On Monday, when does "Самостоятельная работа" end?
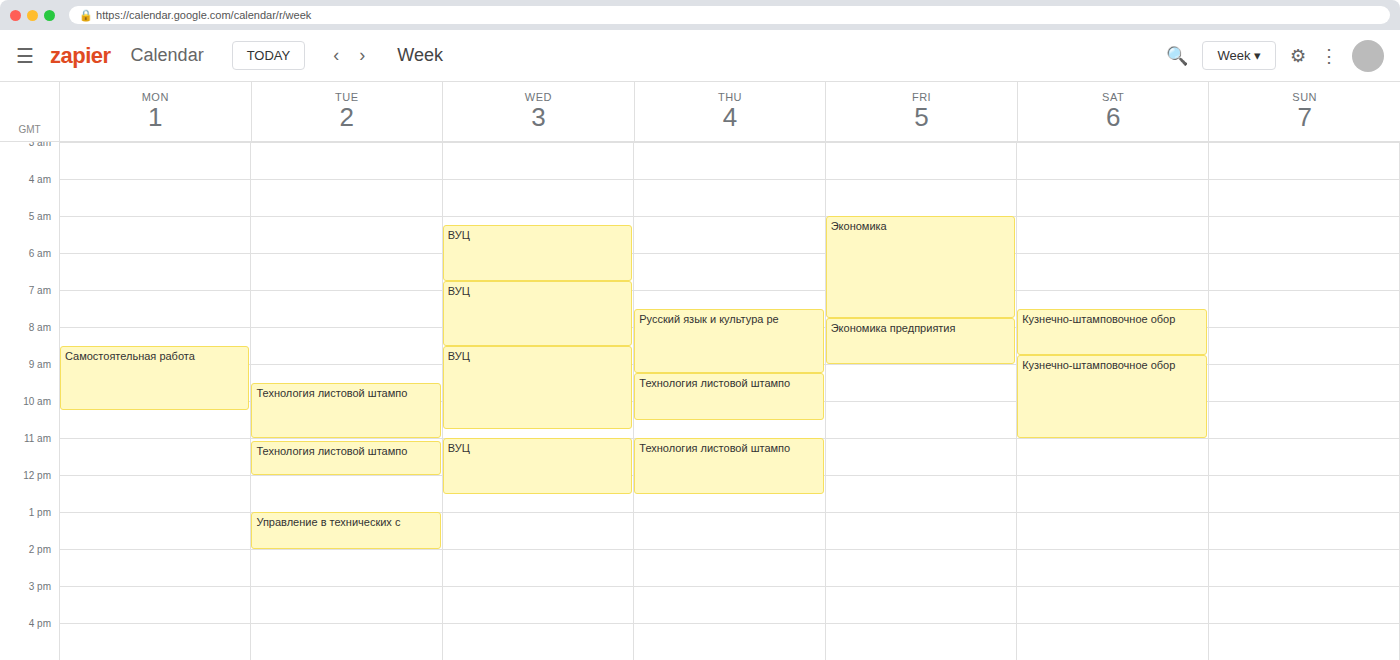
10:15 AM